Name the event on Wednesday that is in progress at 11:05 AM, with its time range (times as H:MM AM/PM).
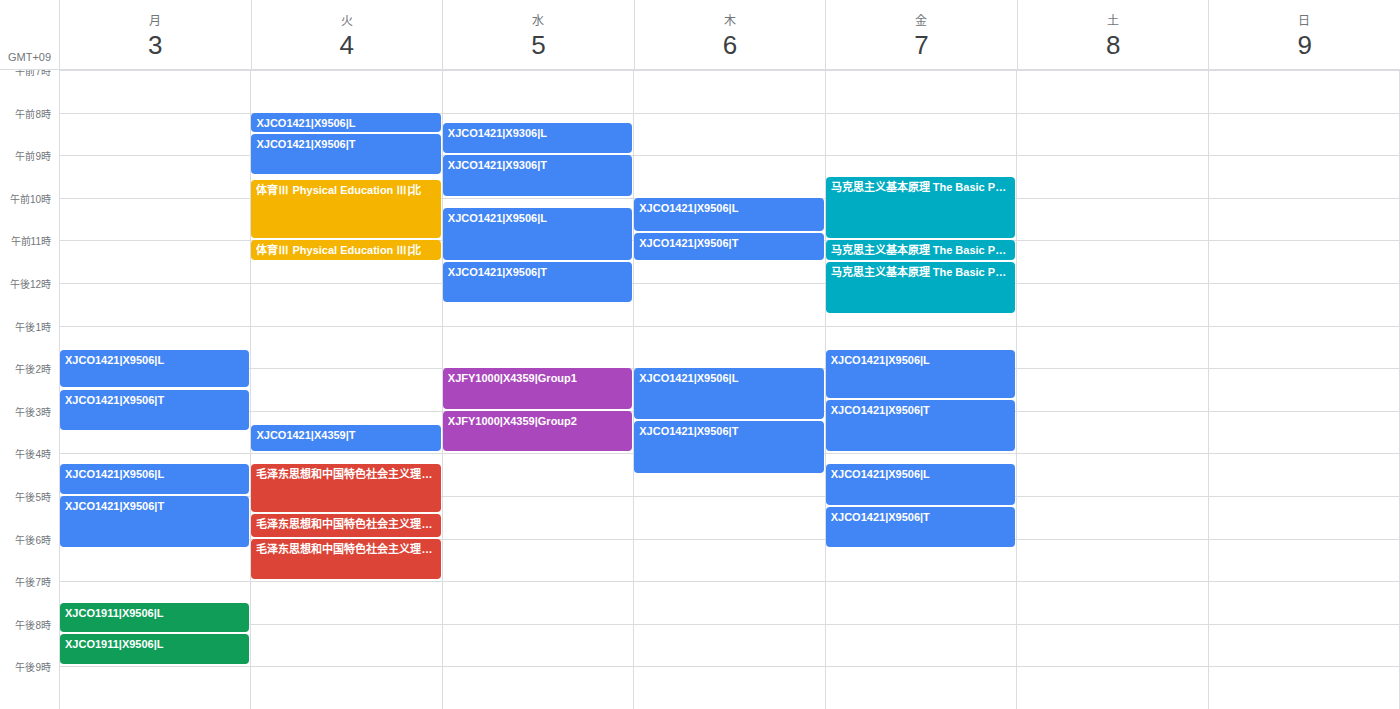
"XJCO1421|X9506|L", 10:15 AM to 11:30 AM